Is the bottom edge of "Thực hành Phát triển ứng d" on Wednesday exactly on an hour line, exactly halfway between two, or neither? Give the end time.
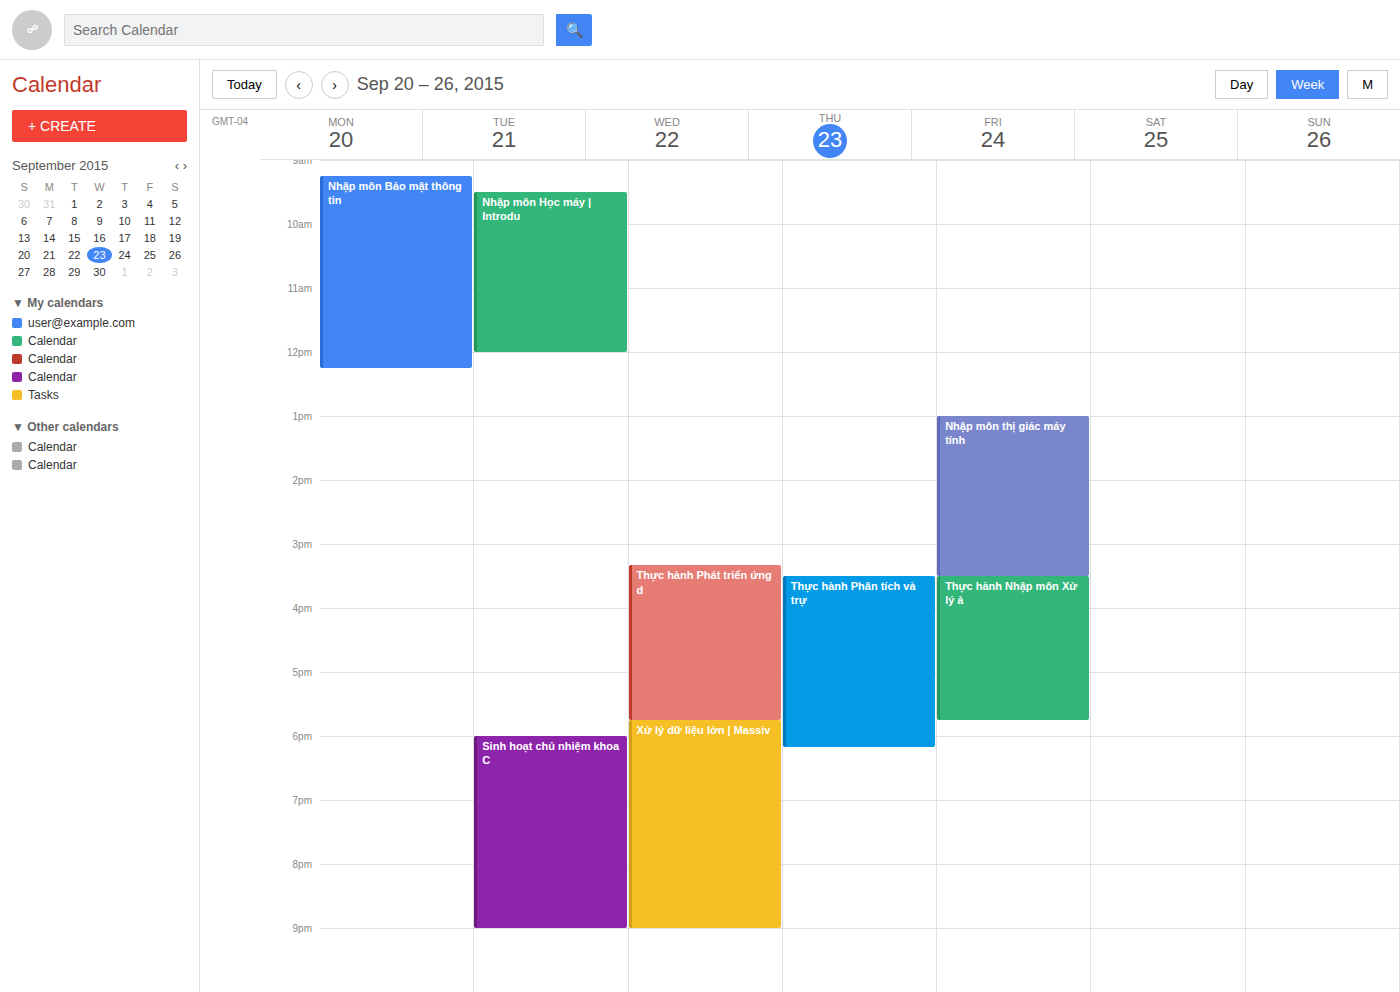
5:45 PM -- neither: three quarters of the way from the 5 PM line to the 6 PM line.